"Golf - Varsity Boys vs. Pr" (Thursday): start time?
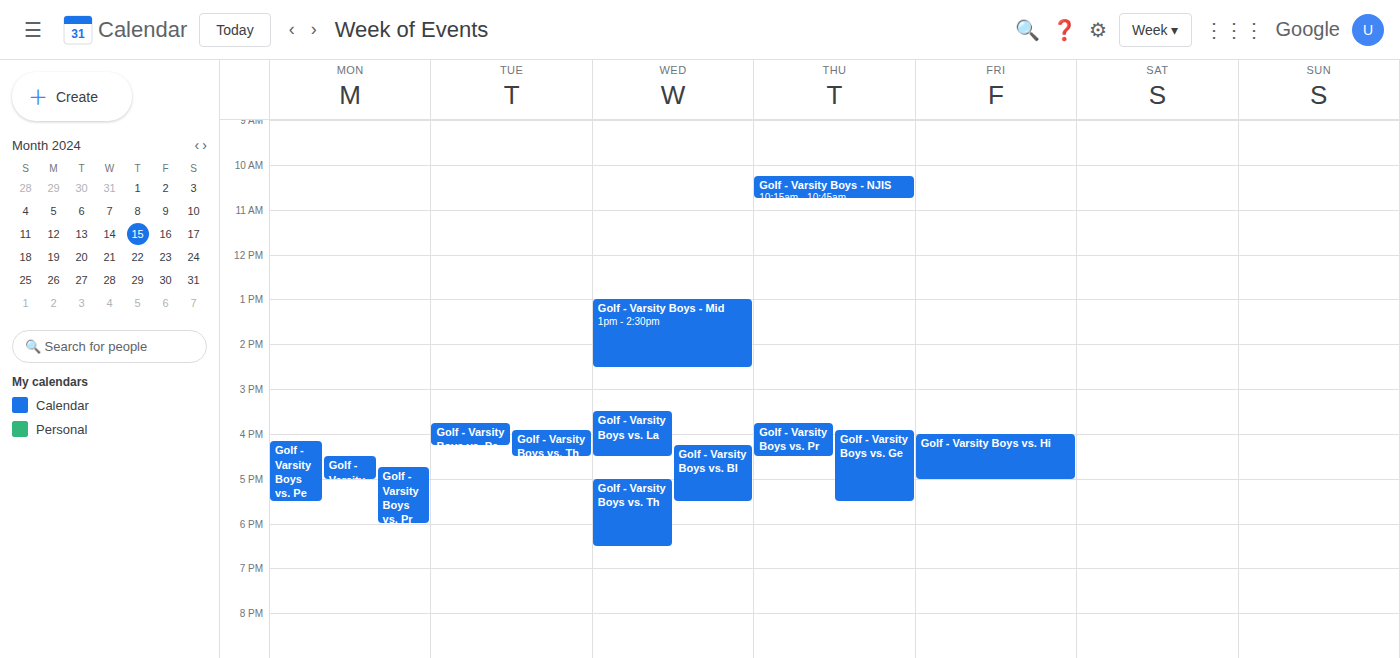
3:45 PM